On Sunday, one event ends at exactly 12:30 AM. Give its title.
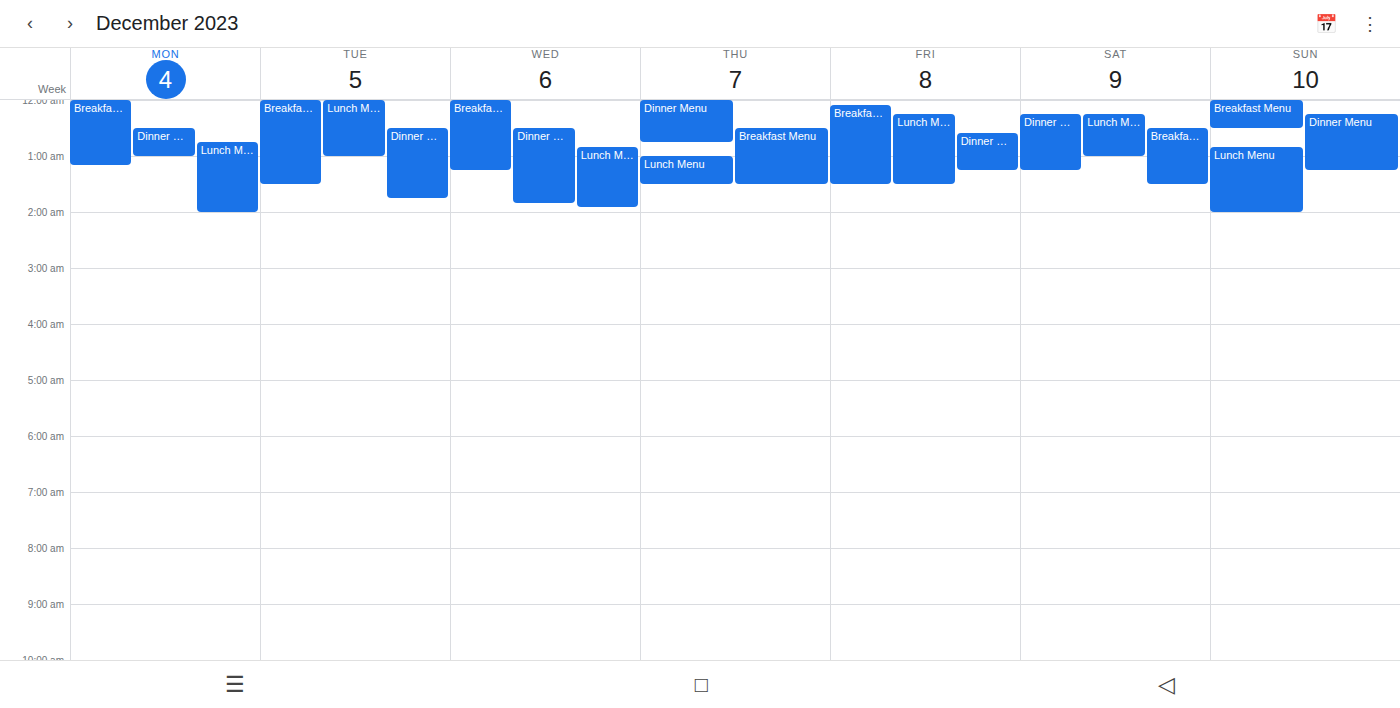
"Breakfast Menu"